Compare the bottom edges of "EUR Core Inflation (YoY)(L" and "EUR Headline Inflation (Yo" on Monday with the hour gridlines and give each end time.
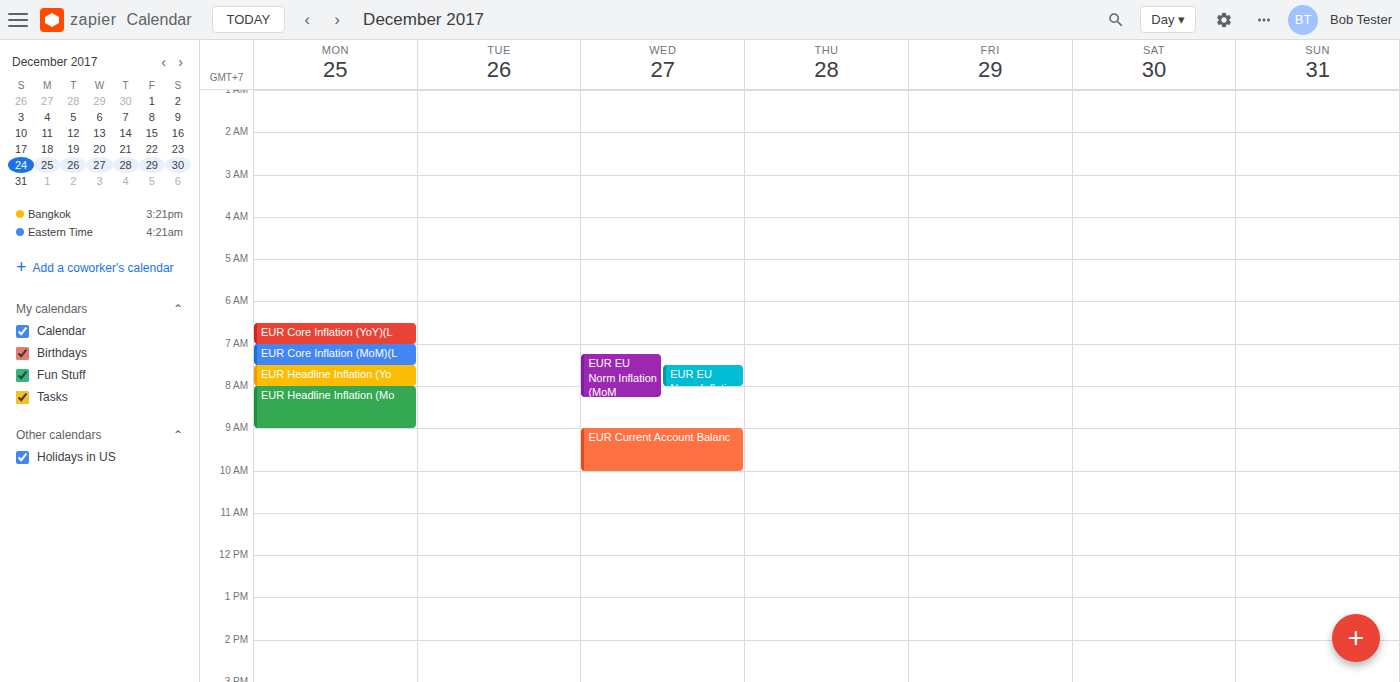
"EUR Core Inflation (YoY)(L": 07:00, exactly on the 07:00 line. "EUR Headline Inflation (Yo": 08:00, exactly on the 08:00 line.